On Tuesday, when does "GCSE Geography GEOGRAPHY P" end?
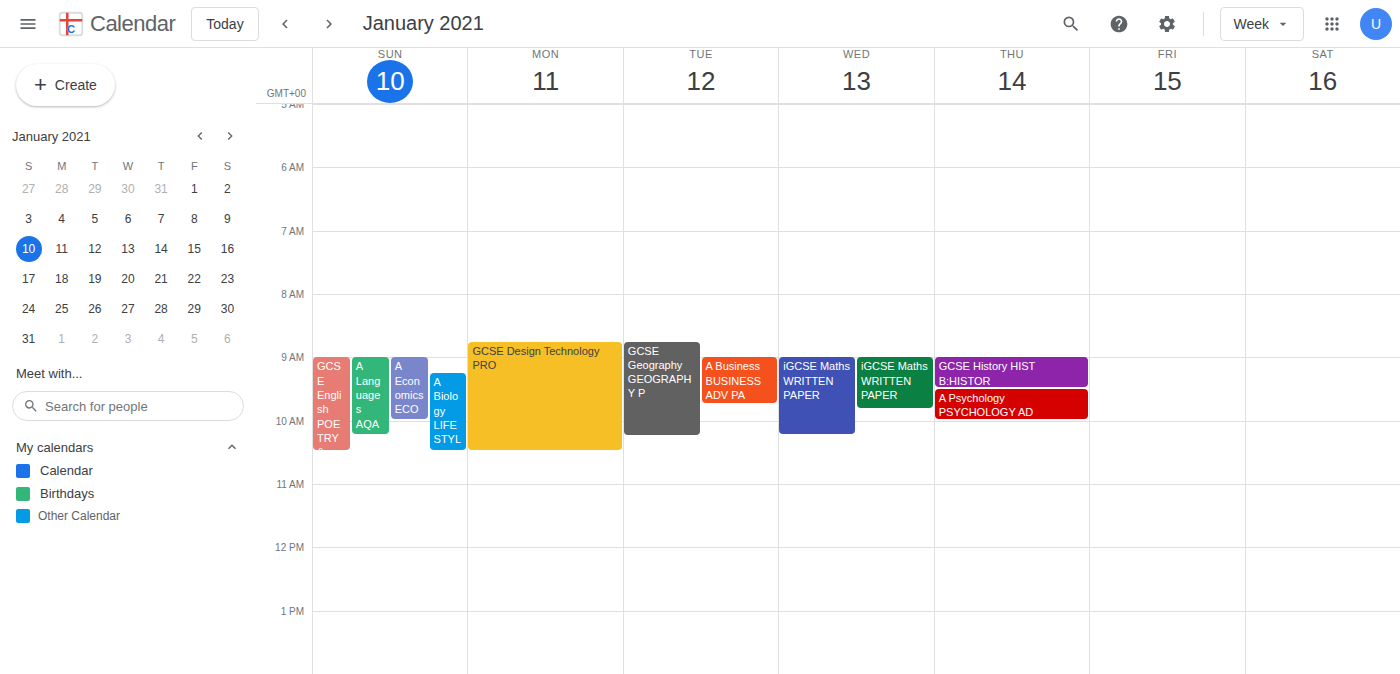
10:15